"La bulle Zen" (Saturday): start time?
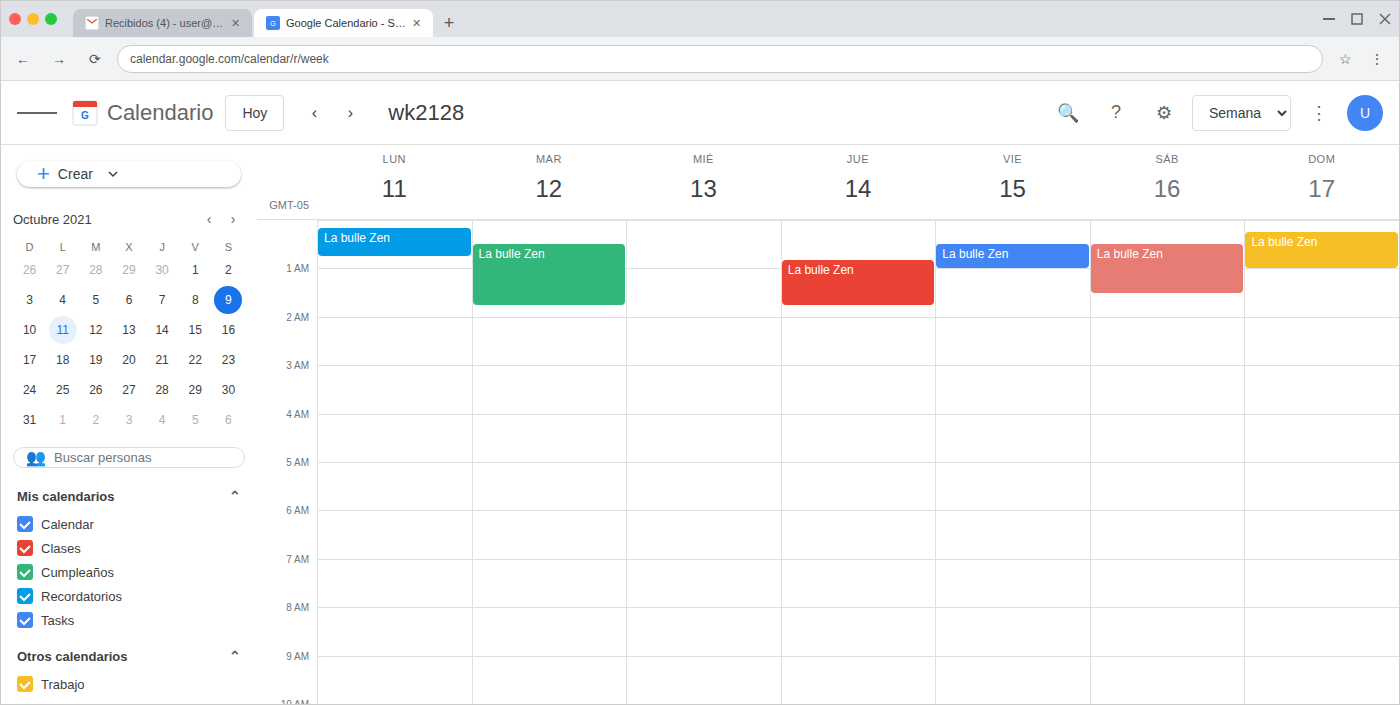
12:30 AM